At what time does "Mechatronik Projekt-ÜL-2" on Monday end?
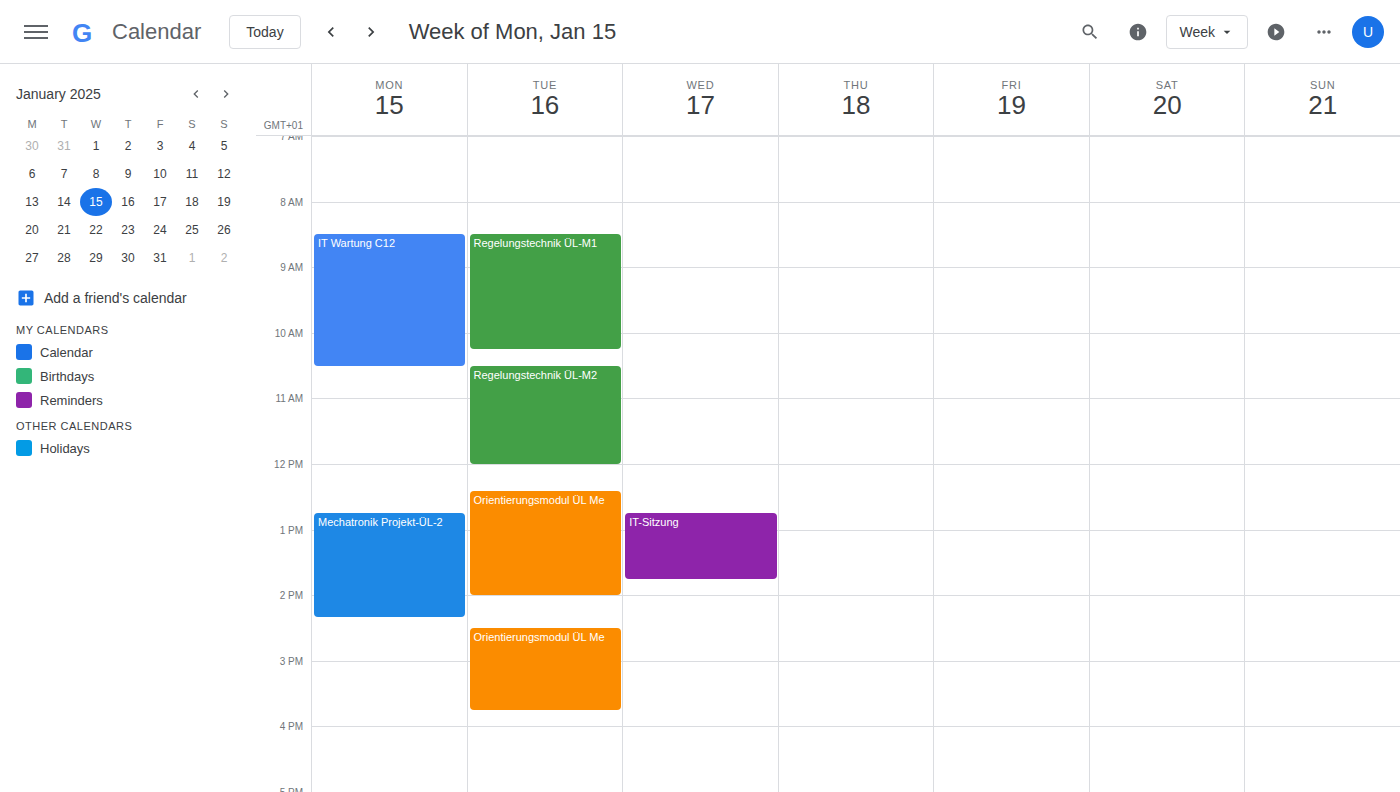
2:20 PM